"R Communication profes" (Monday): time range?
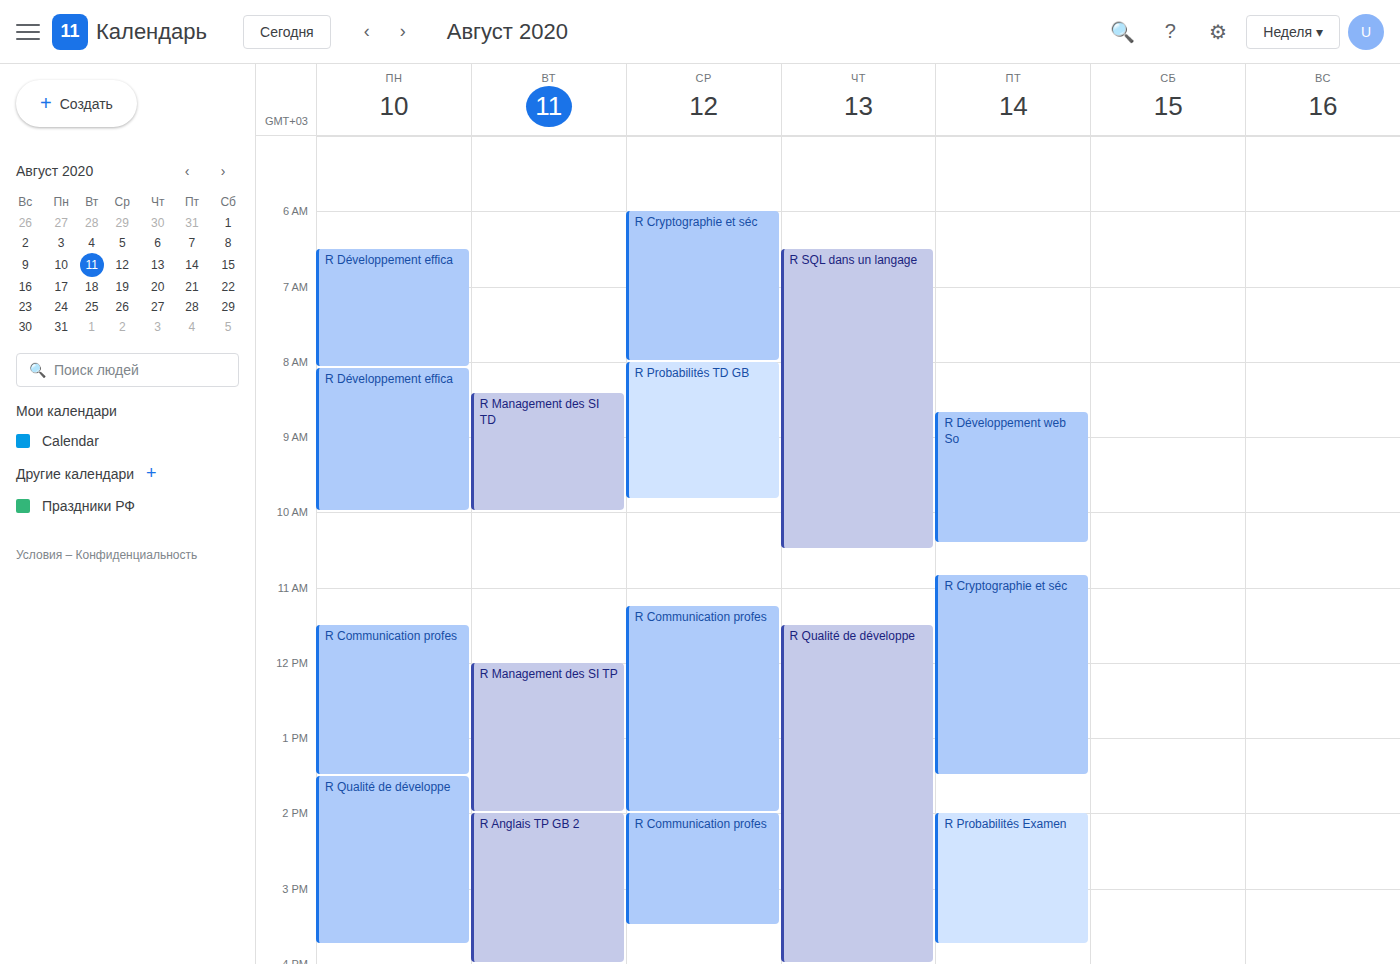
11:30 AM to 1:30 PM